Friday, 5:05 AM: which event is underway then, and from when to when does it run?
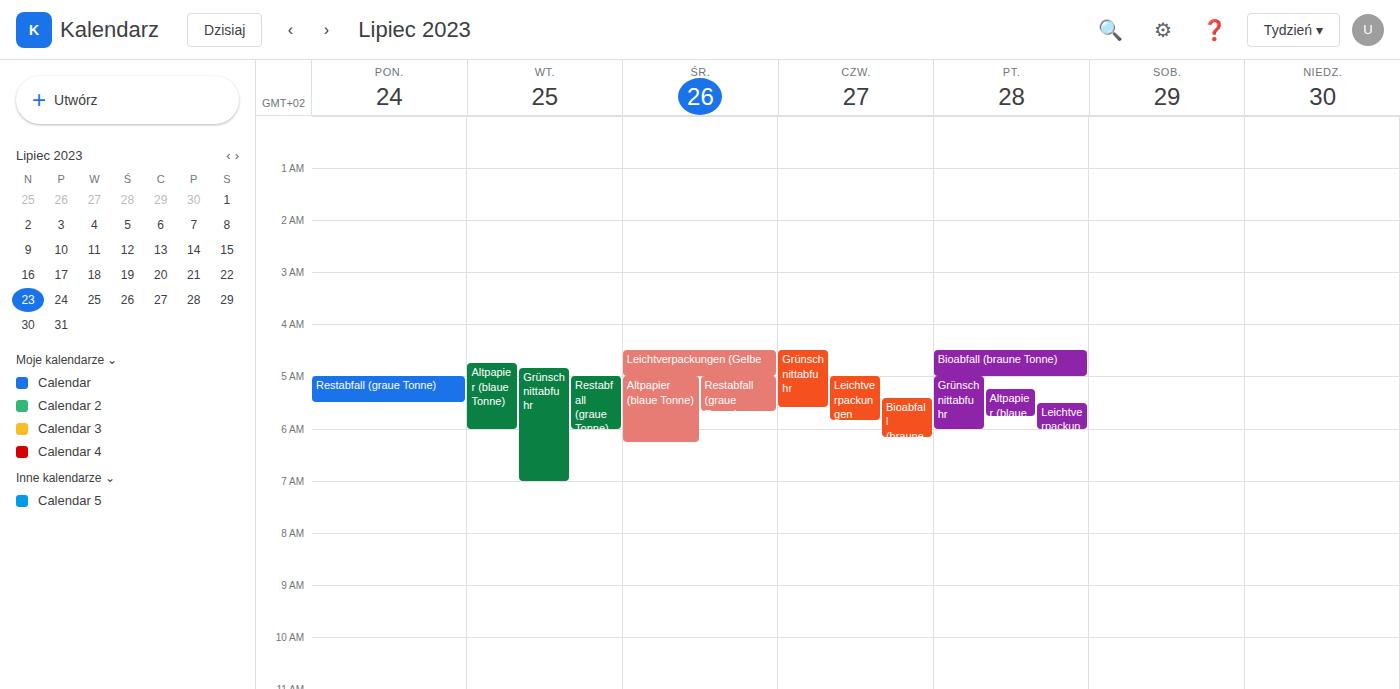
"Grünschnittabfuhr", 5:00 AM to 6:00 AM